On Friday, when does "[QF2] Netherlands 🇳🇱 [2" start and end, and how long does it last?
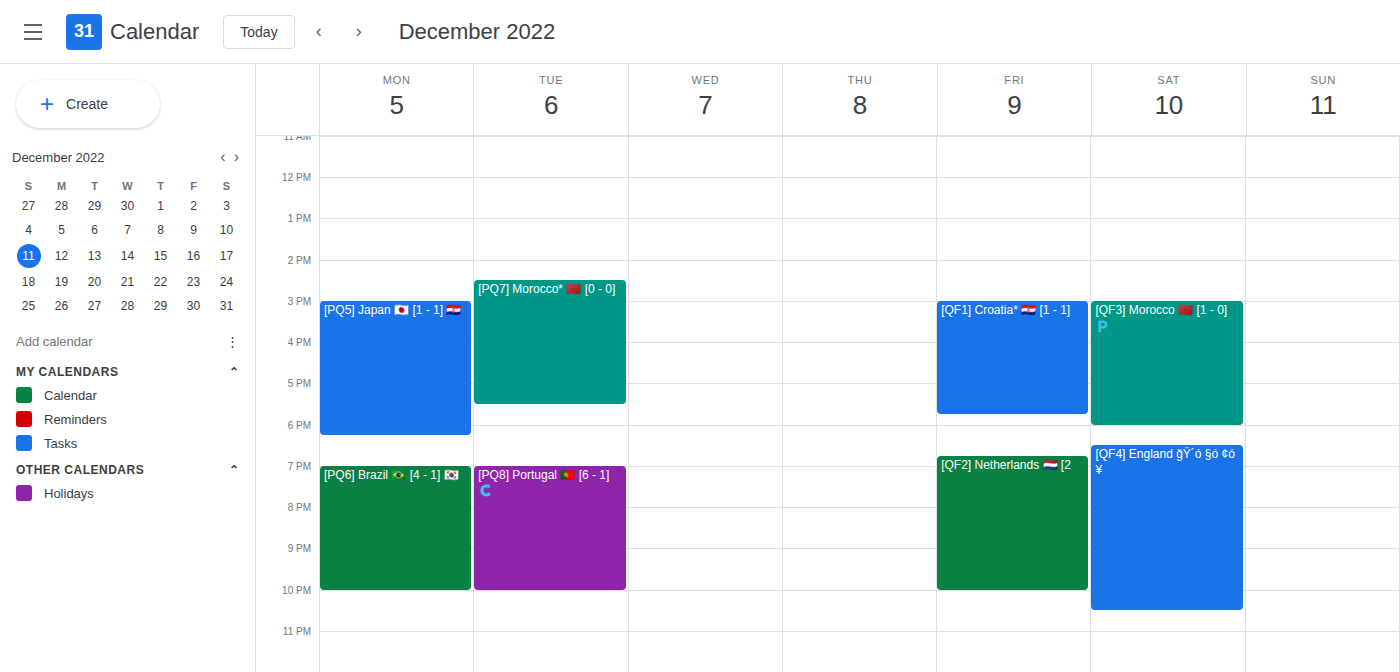
18:45 to 22:00, 3 hours 15 minutes